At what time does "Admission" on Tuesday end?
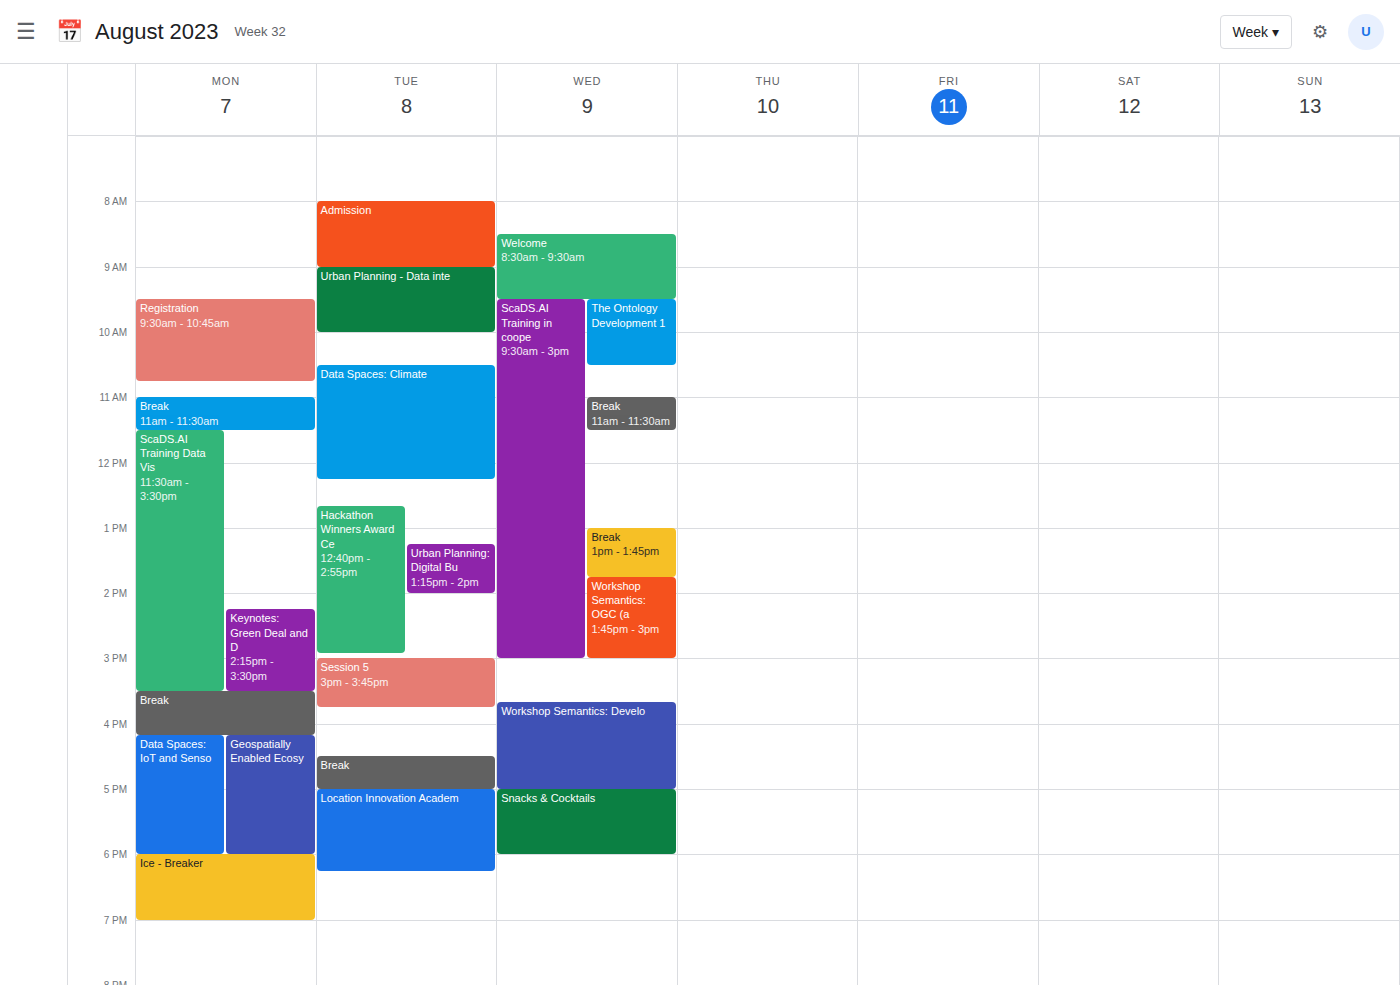
9:00 AM